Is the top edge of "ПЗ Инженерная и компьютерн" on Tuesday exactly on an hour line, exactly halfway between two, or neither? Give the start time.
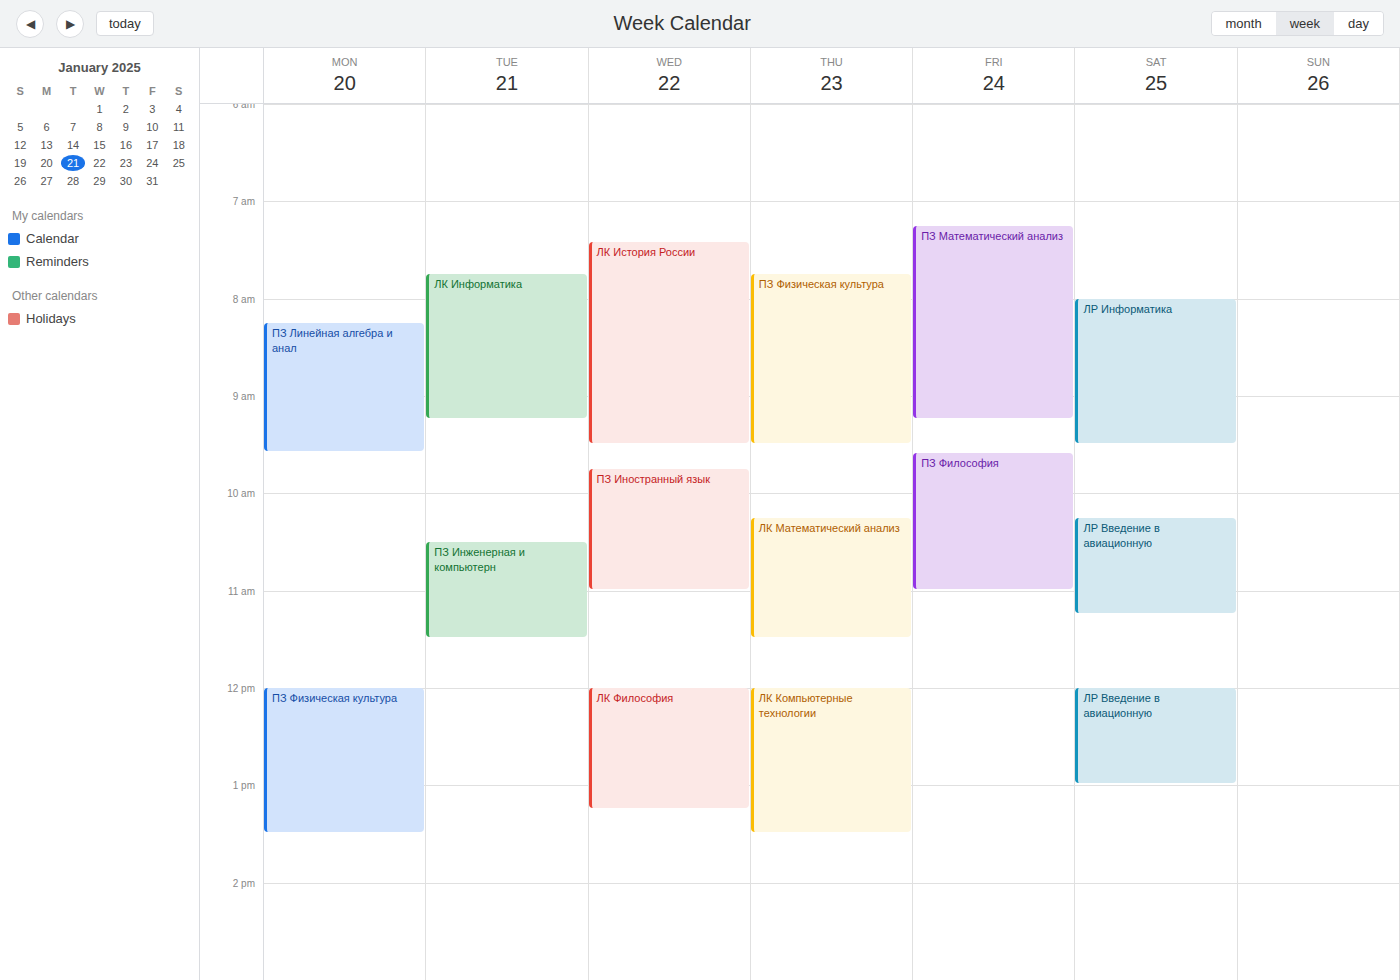
10:30 AM -- halfway between the 10 AM and 11 AM lines.